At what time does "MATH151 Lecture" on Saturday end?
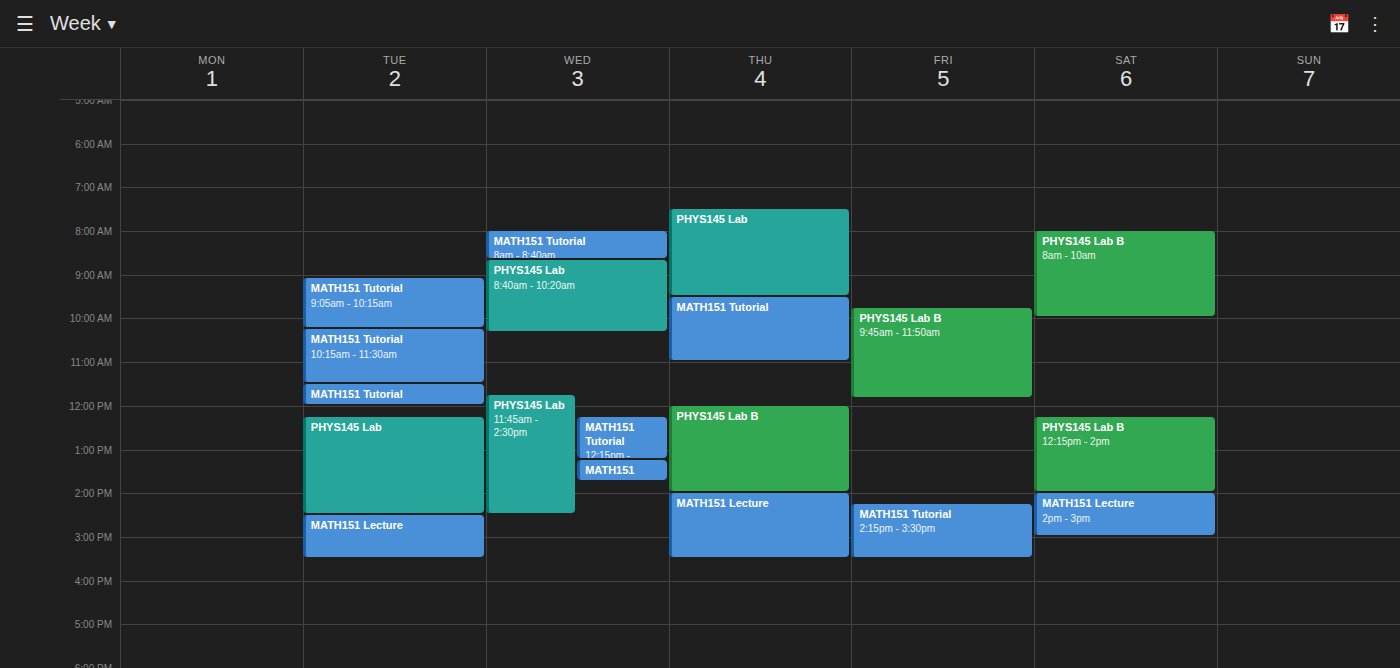
3:00 PM